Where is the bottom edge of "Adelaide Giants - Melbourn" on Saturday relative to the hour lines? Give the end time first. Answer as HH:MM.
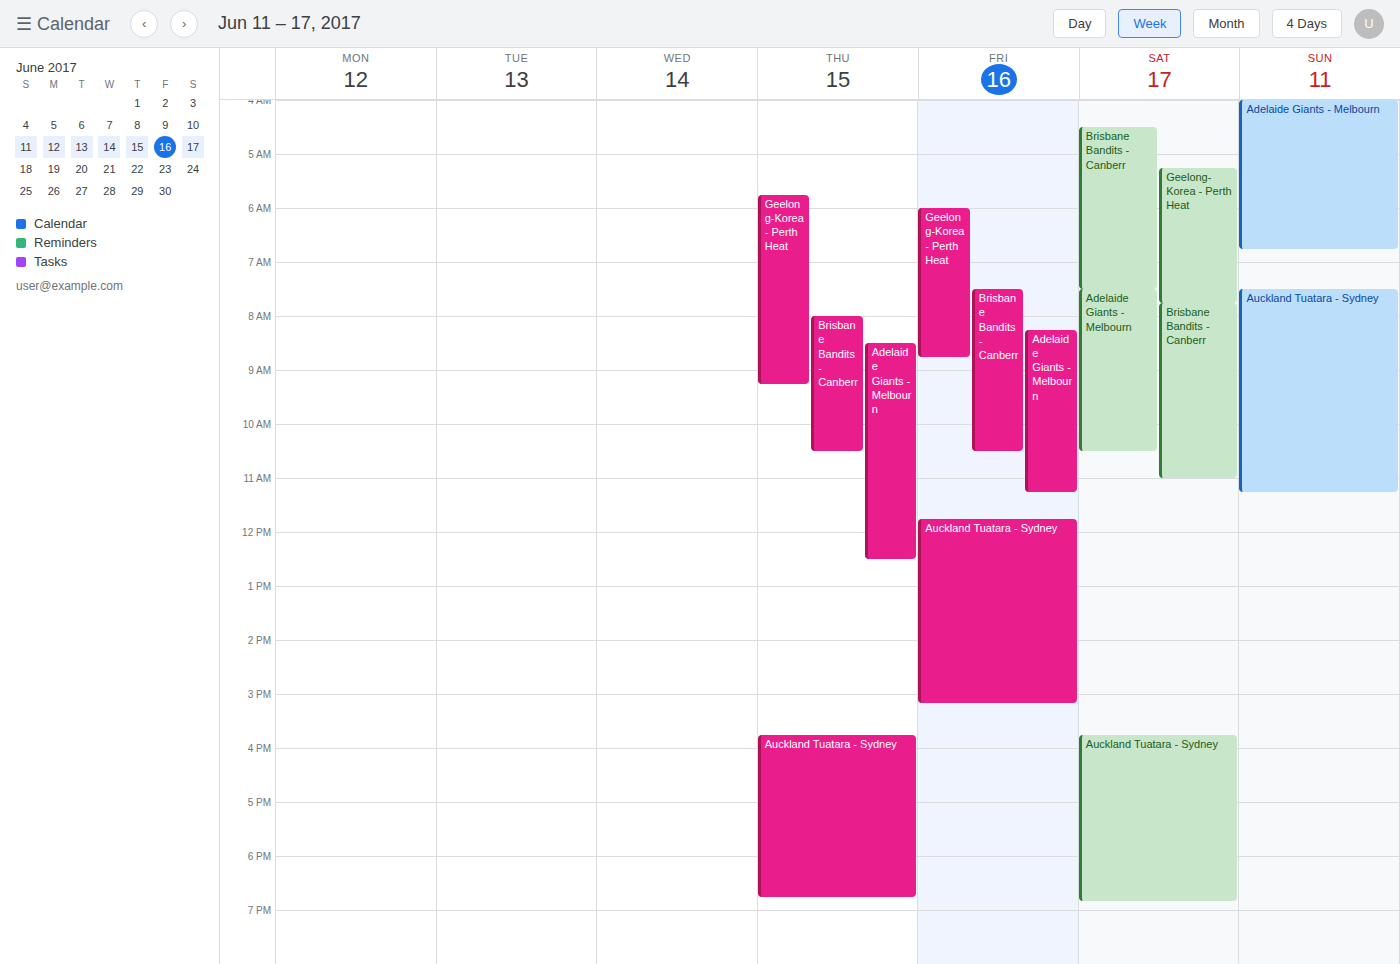
10:30 -- halfway between the 10:00 and 11:00 lines.